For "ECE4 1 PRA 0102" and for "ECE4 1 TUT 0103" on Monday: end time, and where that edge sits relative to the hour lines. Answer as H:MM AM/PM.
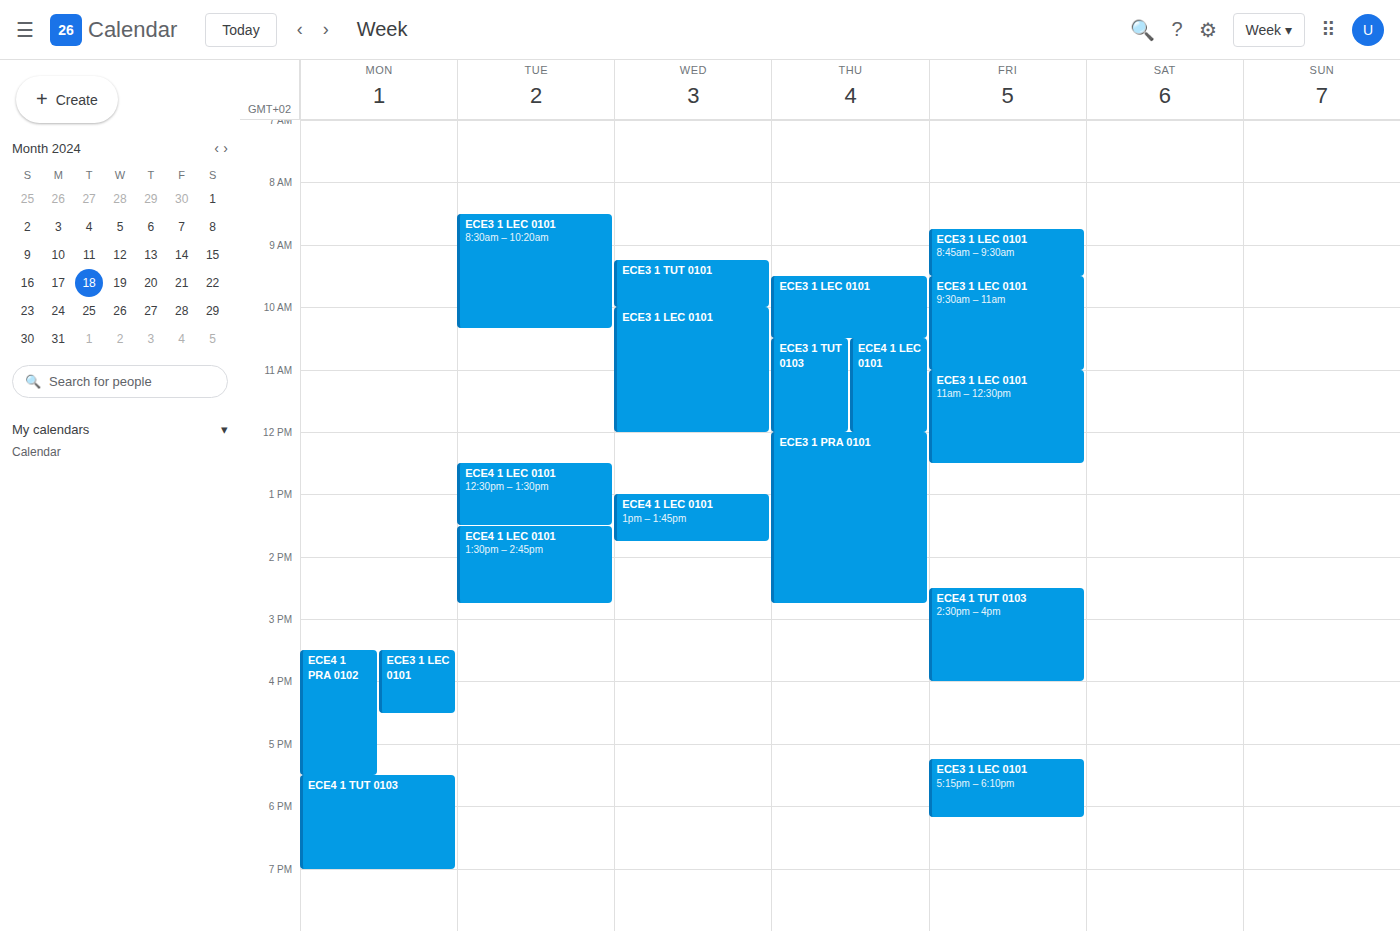
"ECE4 1 PRA 0102": 5:30 PM, halfway between the 5 PM and 6 PM lines. "ECE4 1 TUT 0103": 7:00 PM, exactly on the 7 PM line.